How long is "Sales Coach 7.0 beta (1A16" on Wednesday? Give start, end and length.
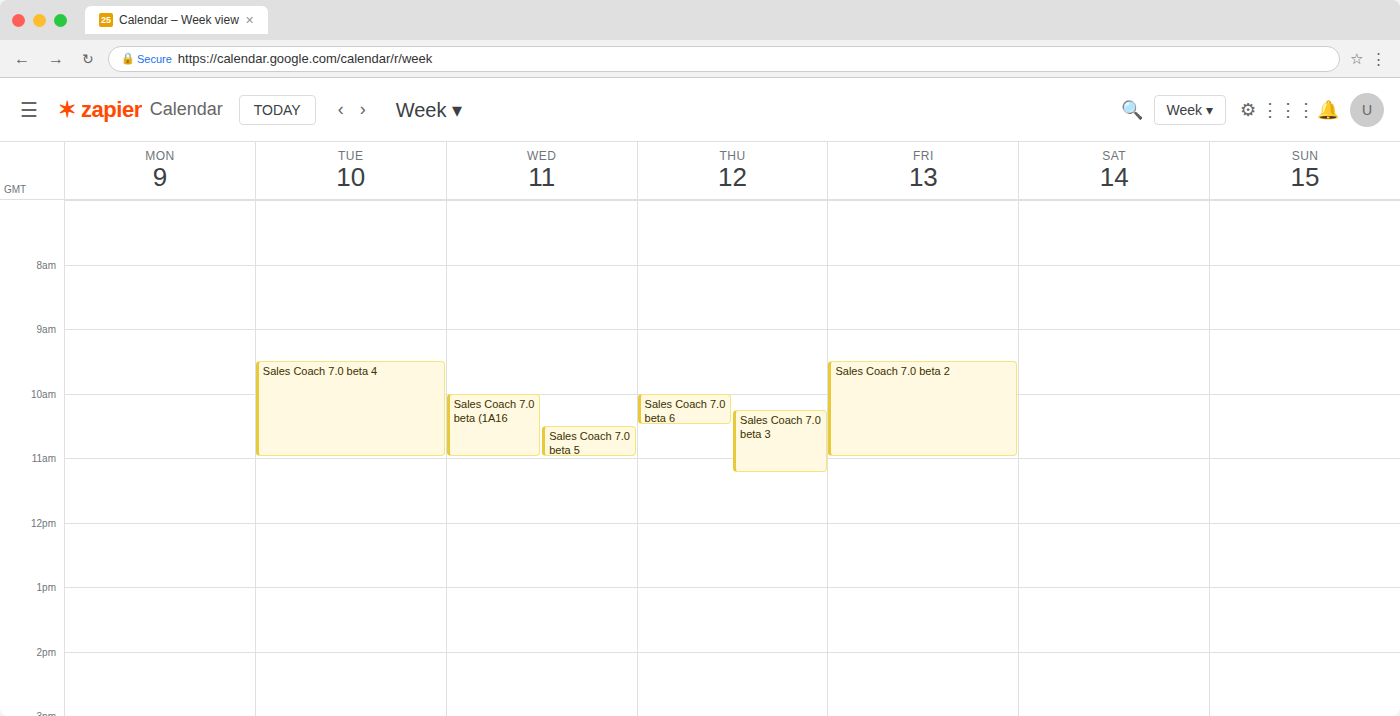
10:00 AM to 11:00 AM, 1 hour